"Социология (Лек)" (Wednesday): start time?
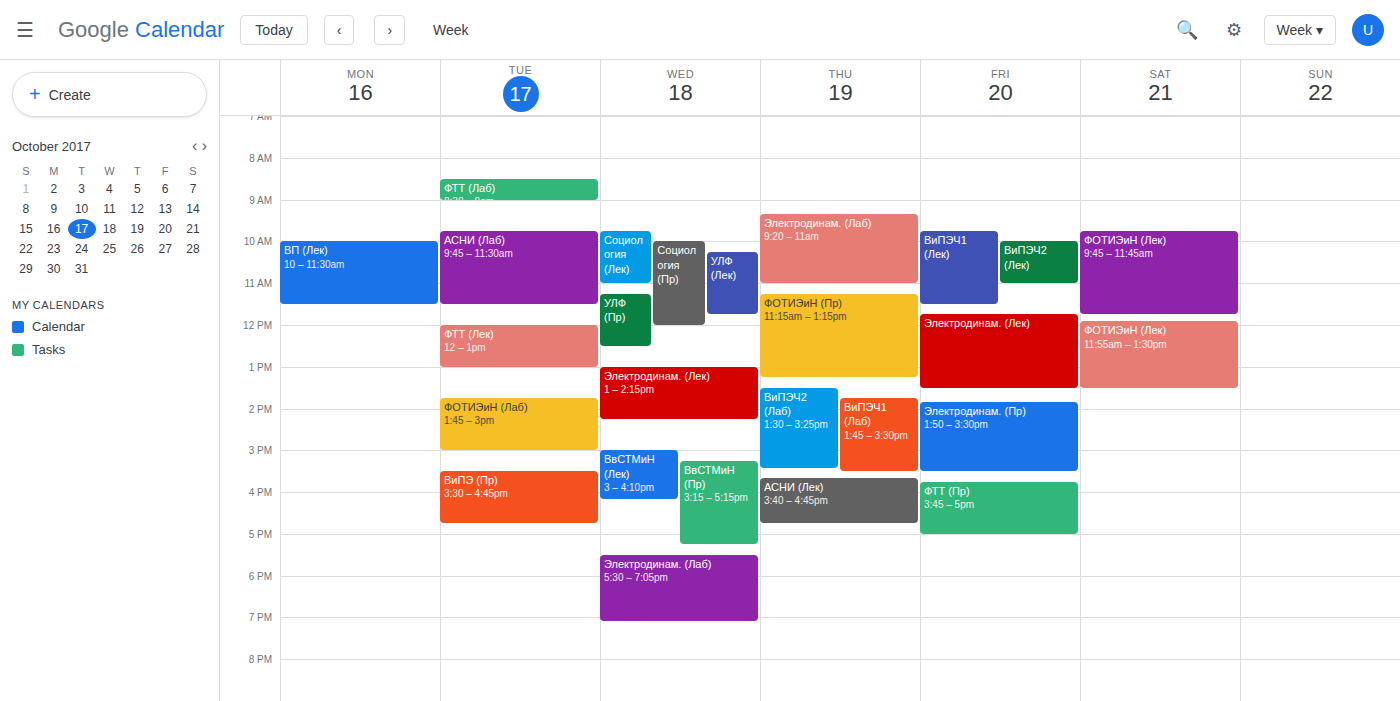
9:45 AM